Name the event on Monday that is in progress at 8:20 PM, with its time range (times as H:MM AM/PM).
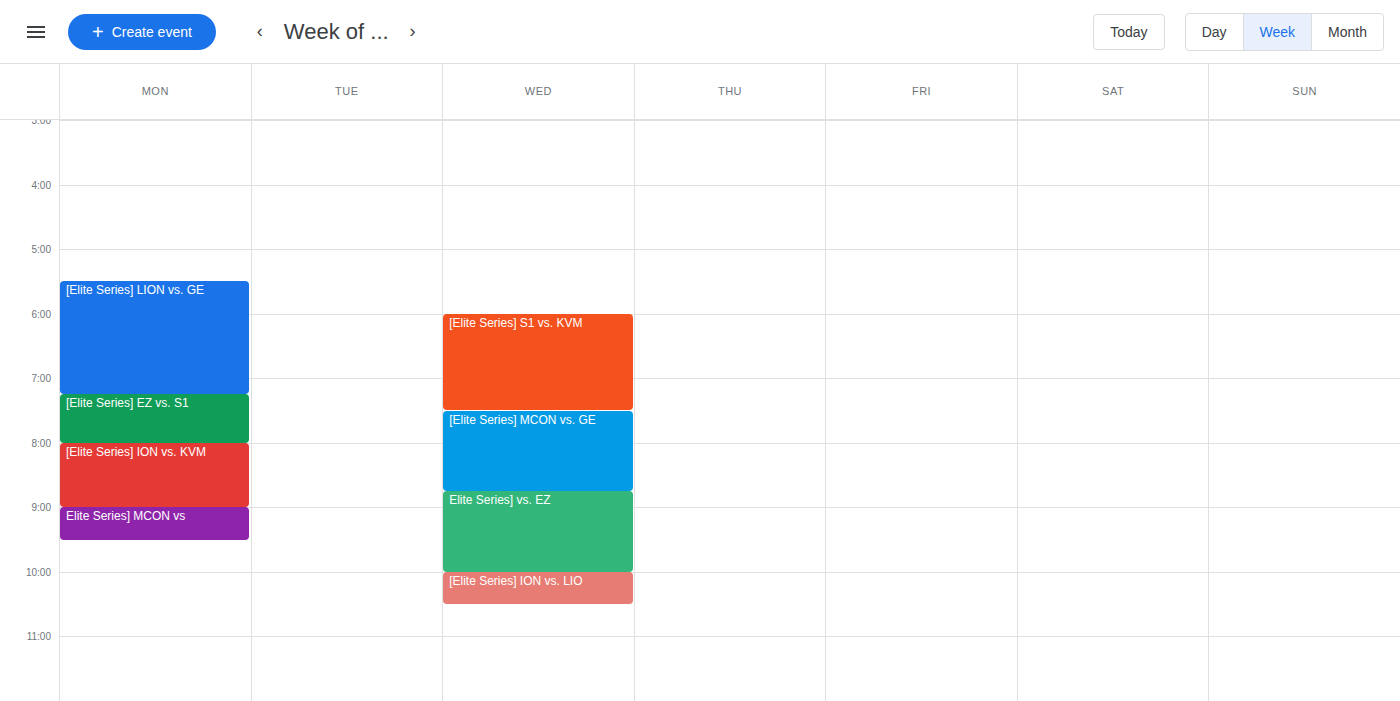
"[Elite Series] ION vs. KVM", 8:00 PM to 9:00 PM